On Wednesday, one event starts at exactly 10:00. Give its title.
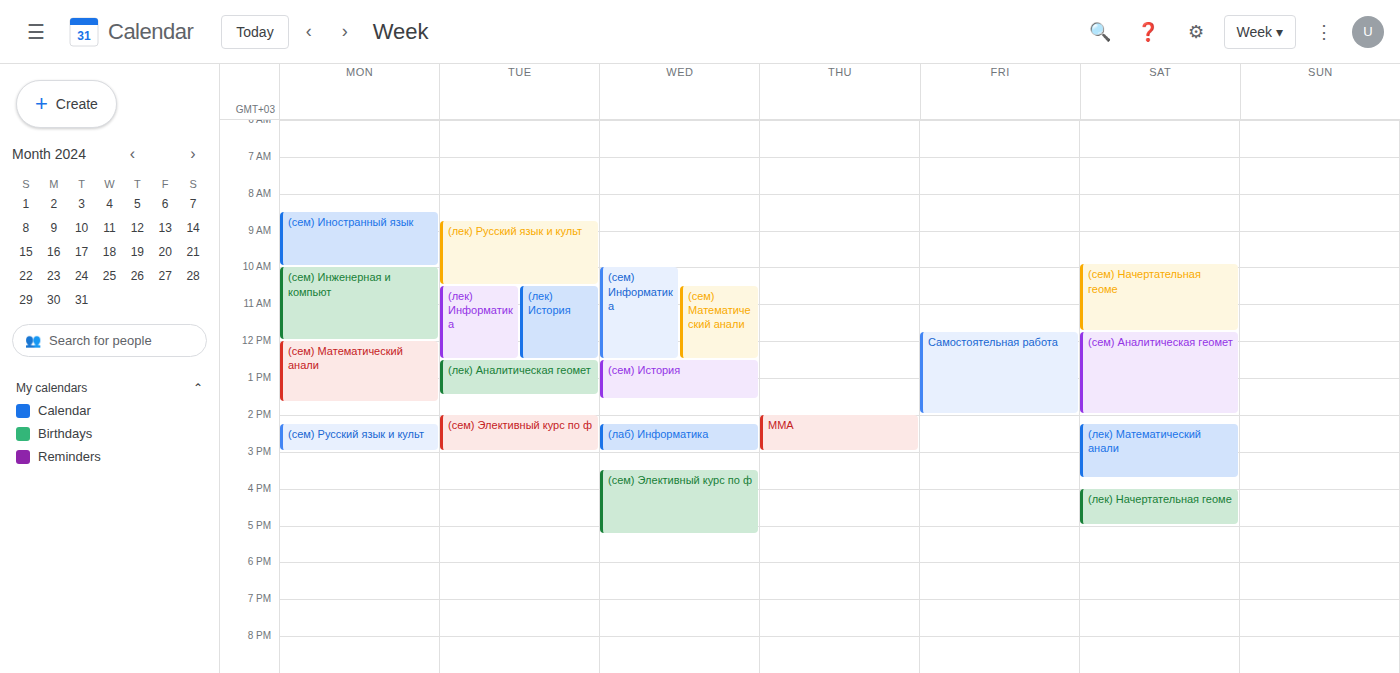
"(сем) Информатика"